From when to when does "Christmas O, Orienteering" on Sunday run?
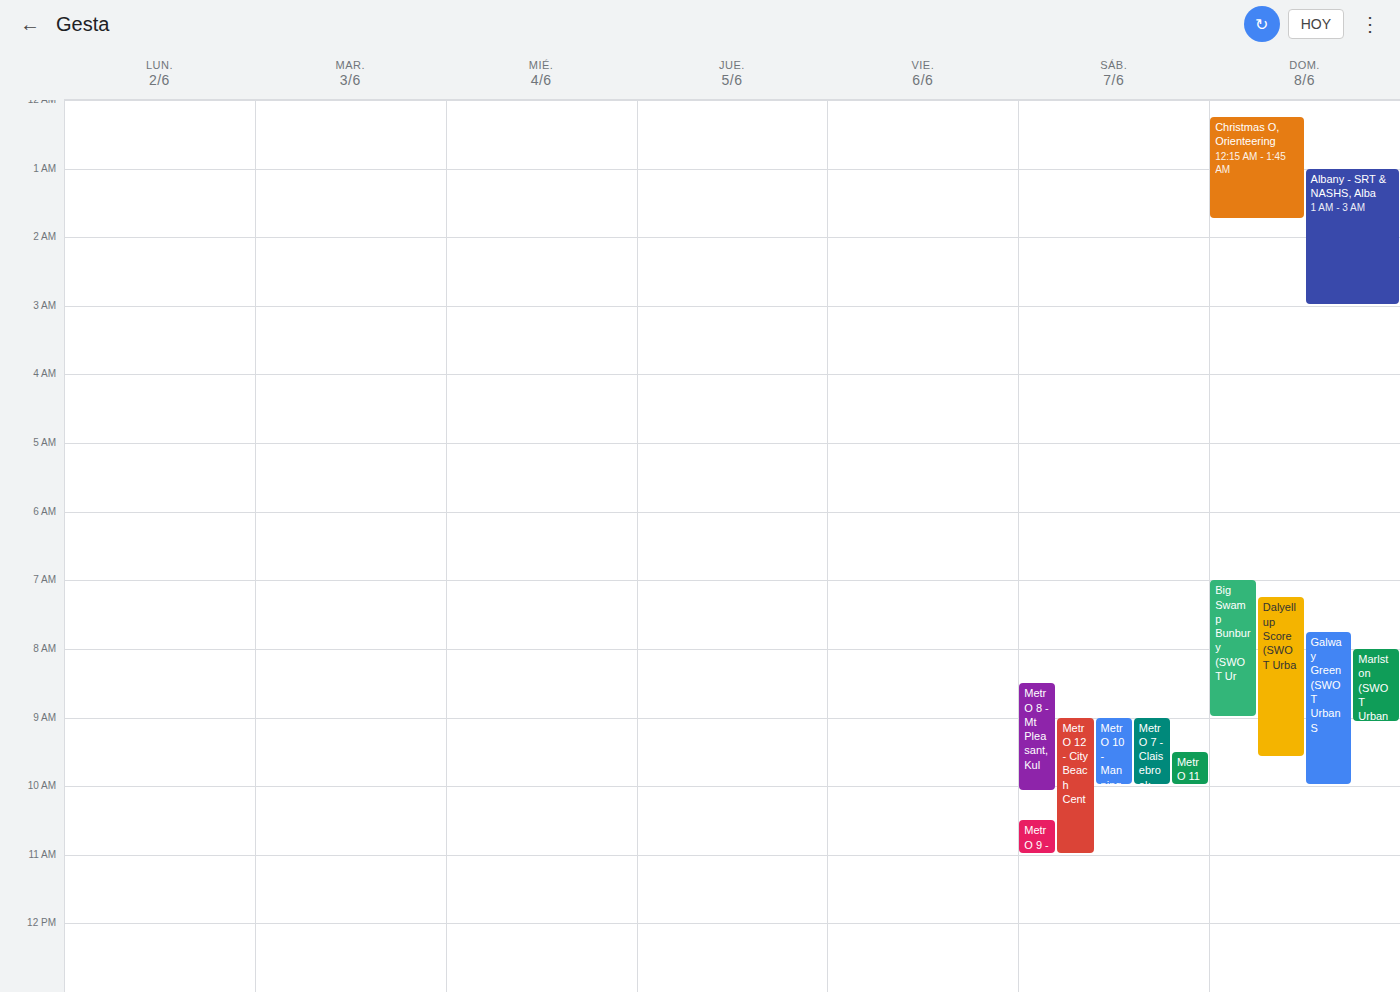
12:15 AM to 1:45 AM